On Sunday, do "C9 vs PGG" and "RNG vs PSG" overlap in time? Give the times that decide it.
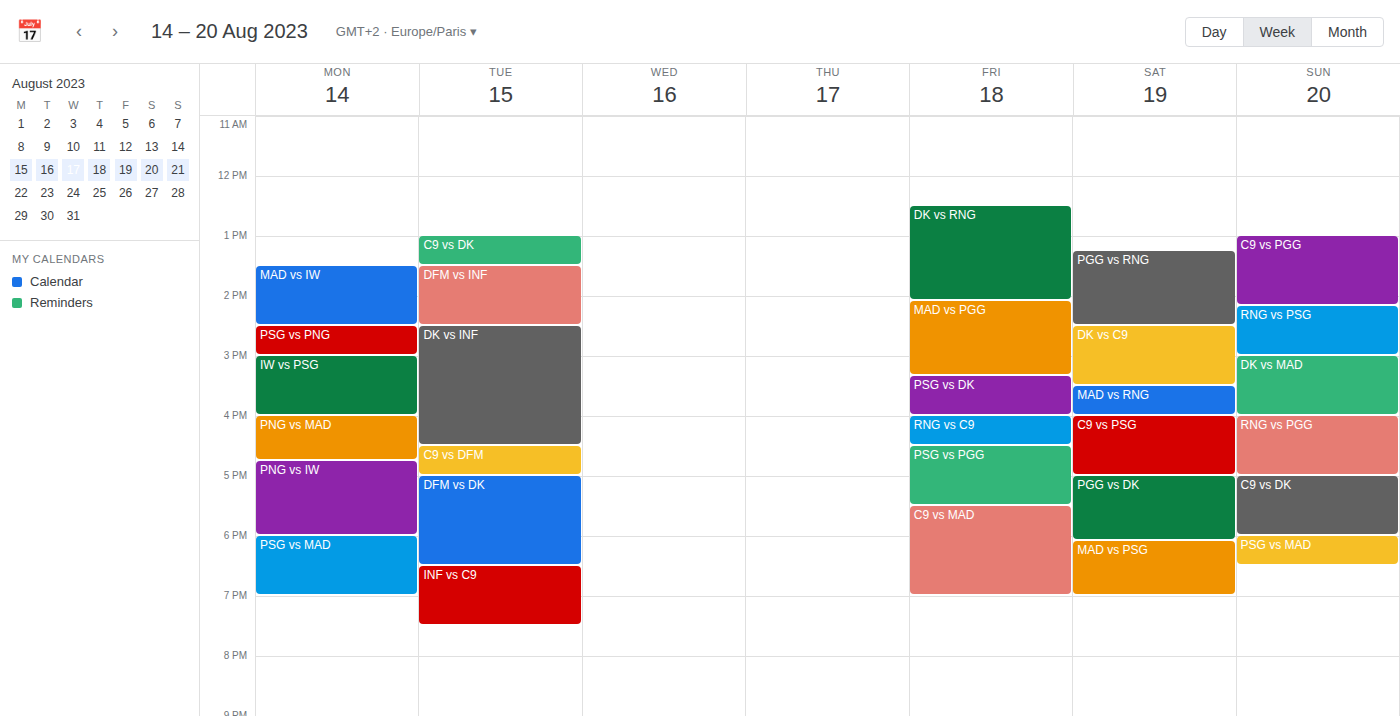
"C9 vs PGG" ends at 2:10 PM, exactly when "RNG vs PSG" starts -- they touch but do not overlap.